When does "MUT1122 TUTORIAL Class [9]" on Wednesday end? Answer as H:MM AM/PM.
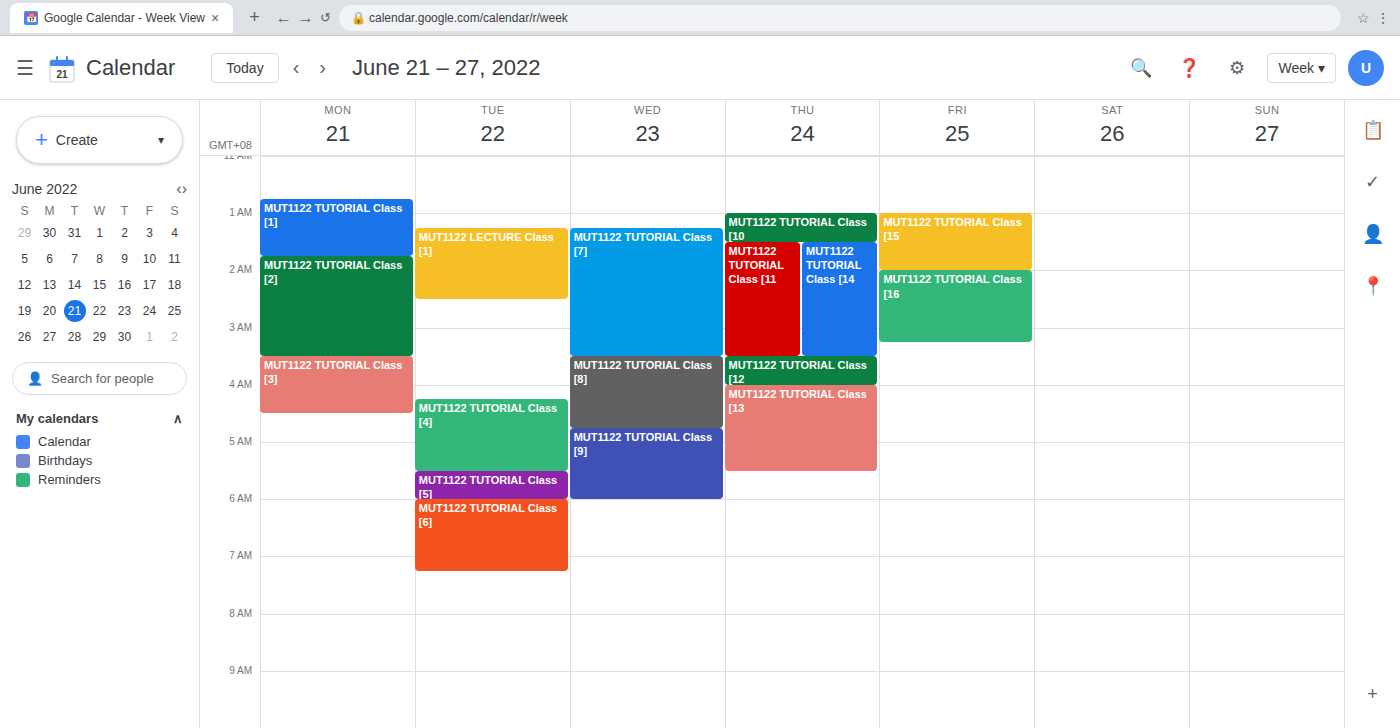
6:00 AM